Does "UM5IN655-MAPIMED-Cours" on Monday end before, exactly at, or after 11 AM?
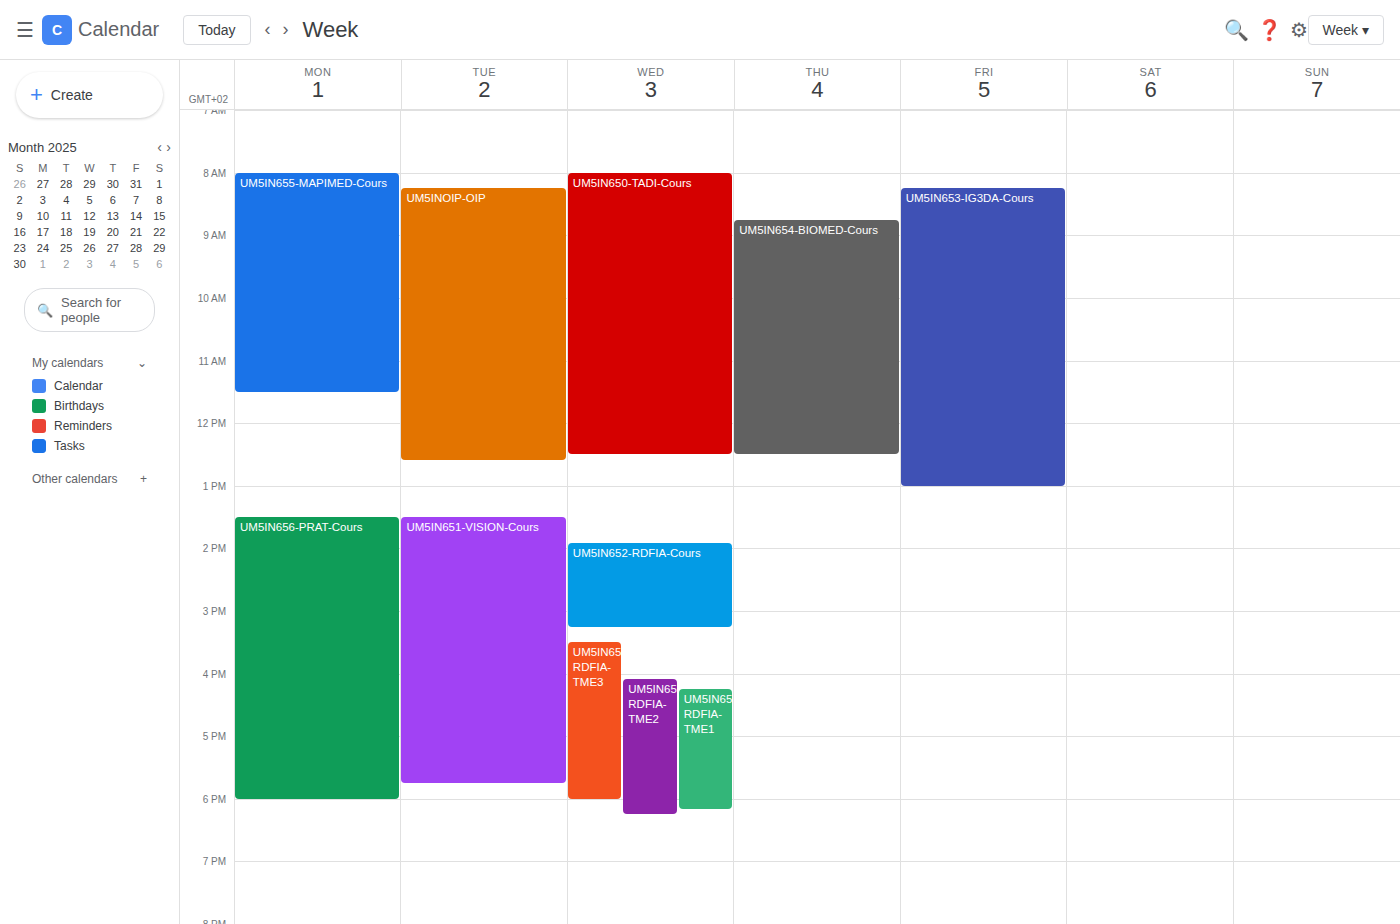
11:30 AM -- after 11 AM, 30 minutes below the 11 AM line.